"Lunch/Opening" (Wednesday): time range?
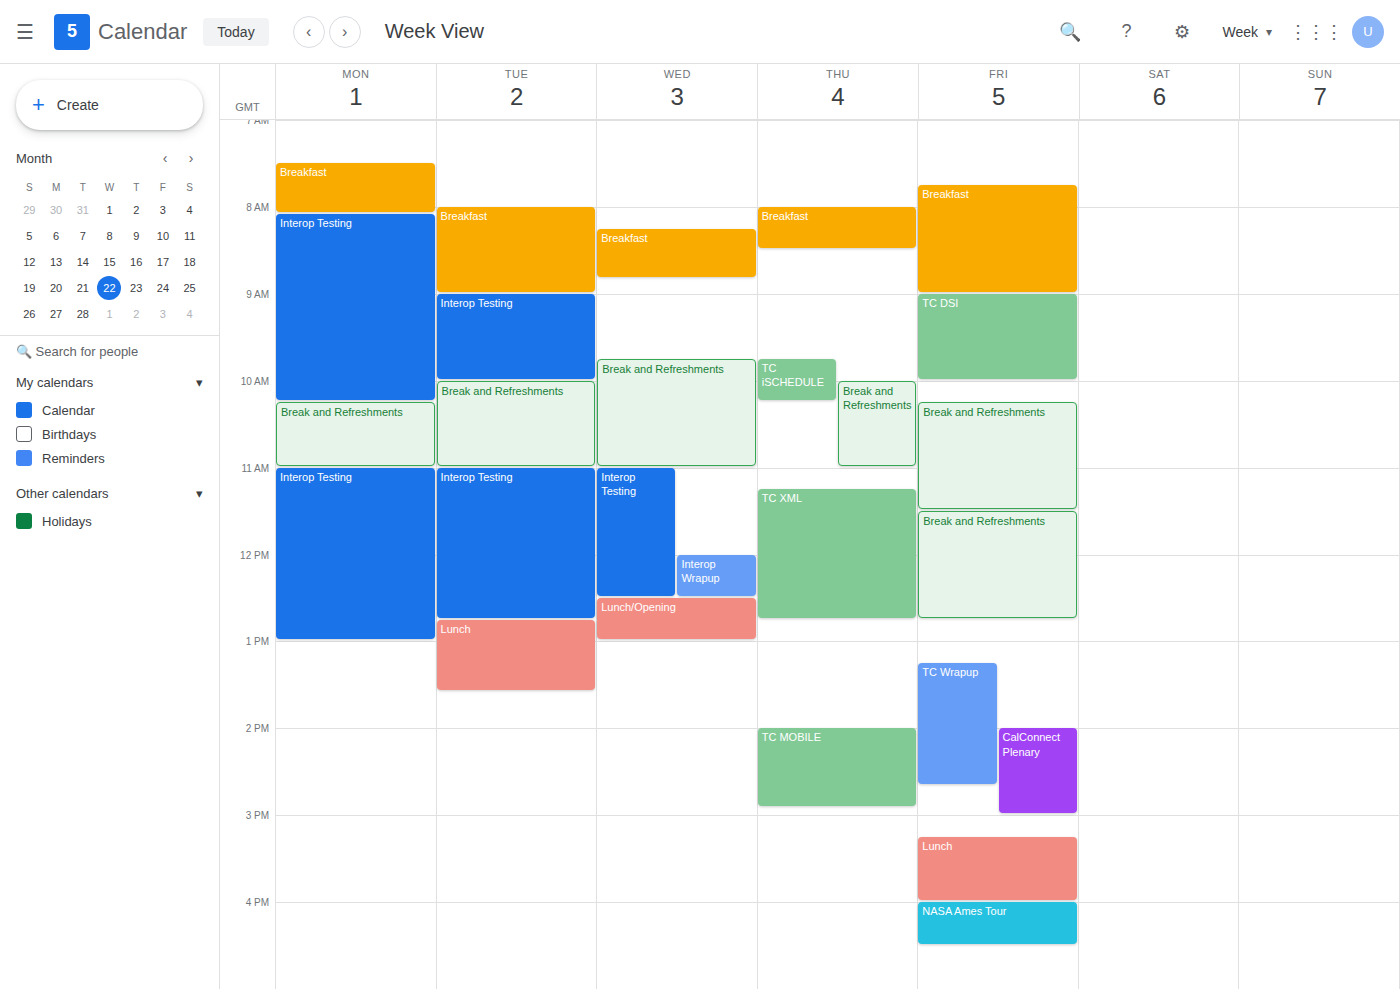
12:30 PM to 1:00 PM